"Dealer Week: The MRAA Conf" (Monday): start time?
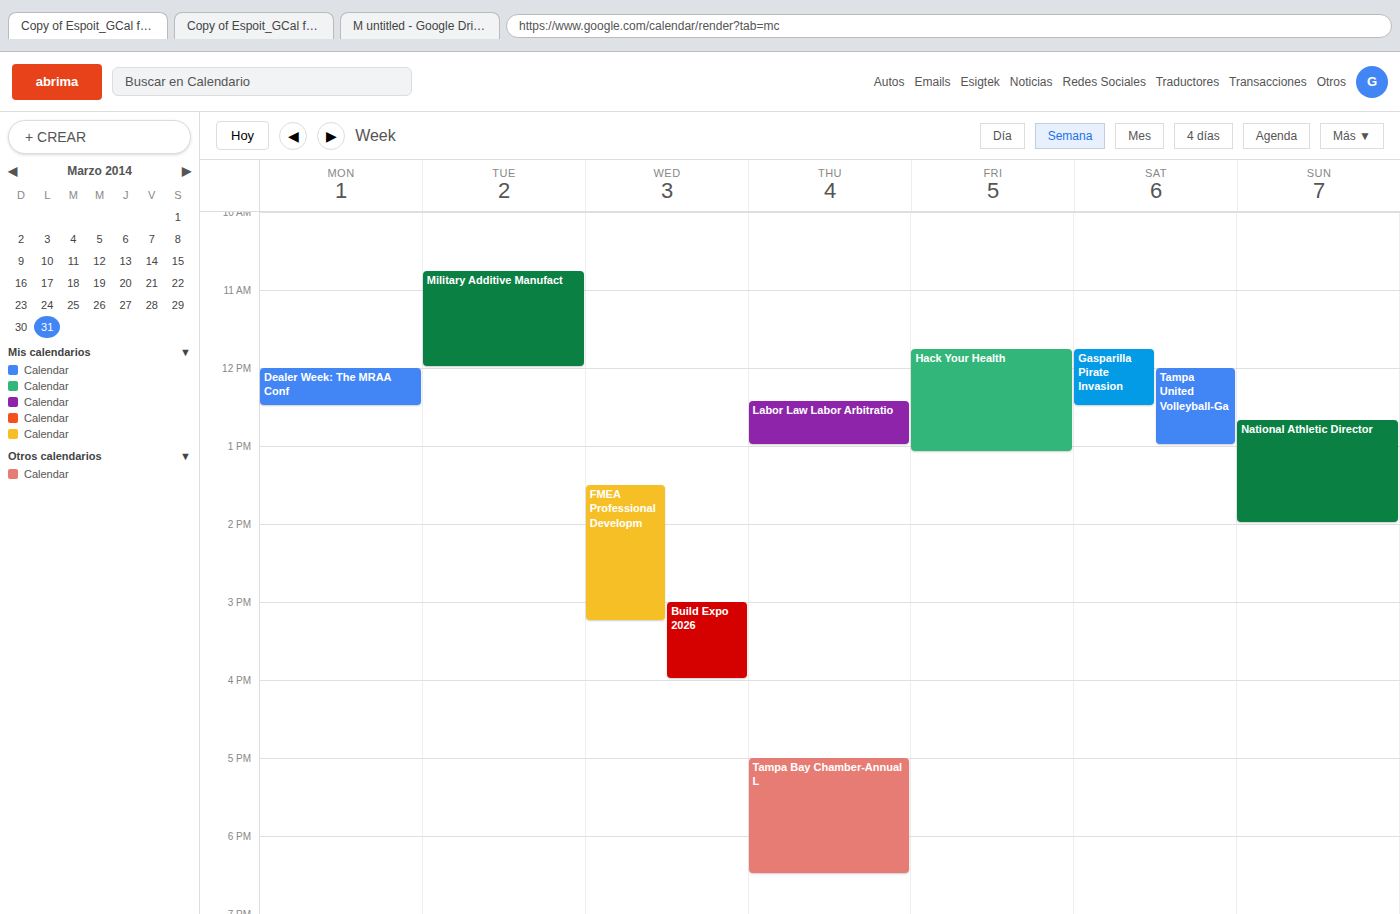
12:00